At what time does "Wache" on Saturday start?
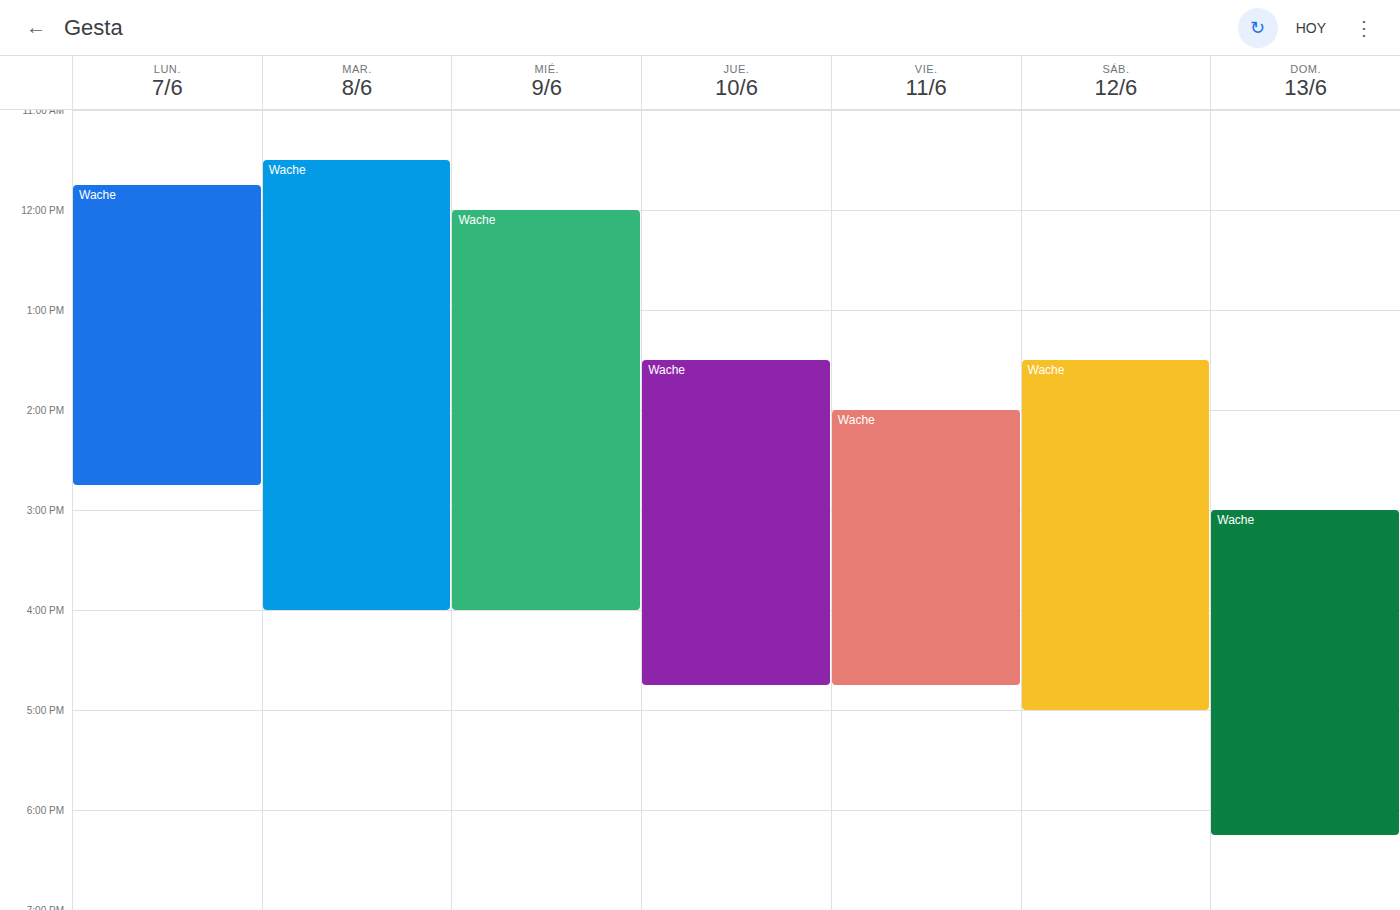
1:30 PM